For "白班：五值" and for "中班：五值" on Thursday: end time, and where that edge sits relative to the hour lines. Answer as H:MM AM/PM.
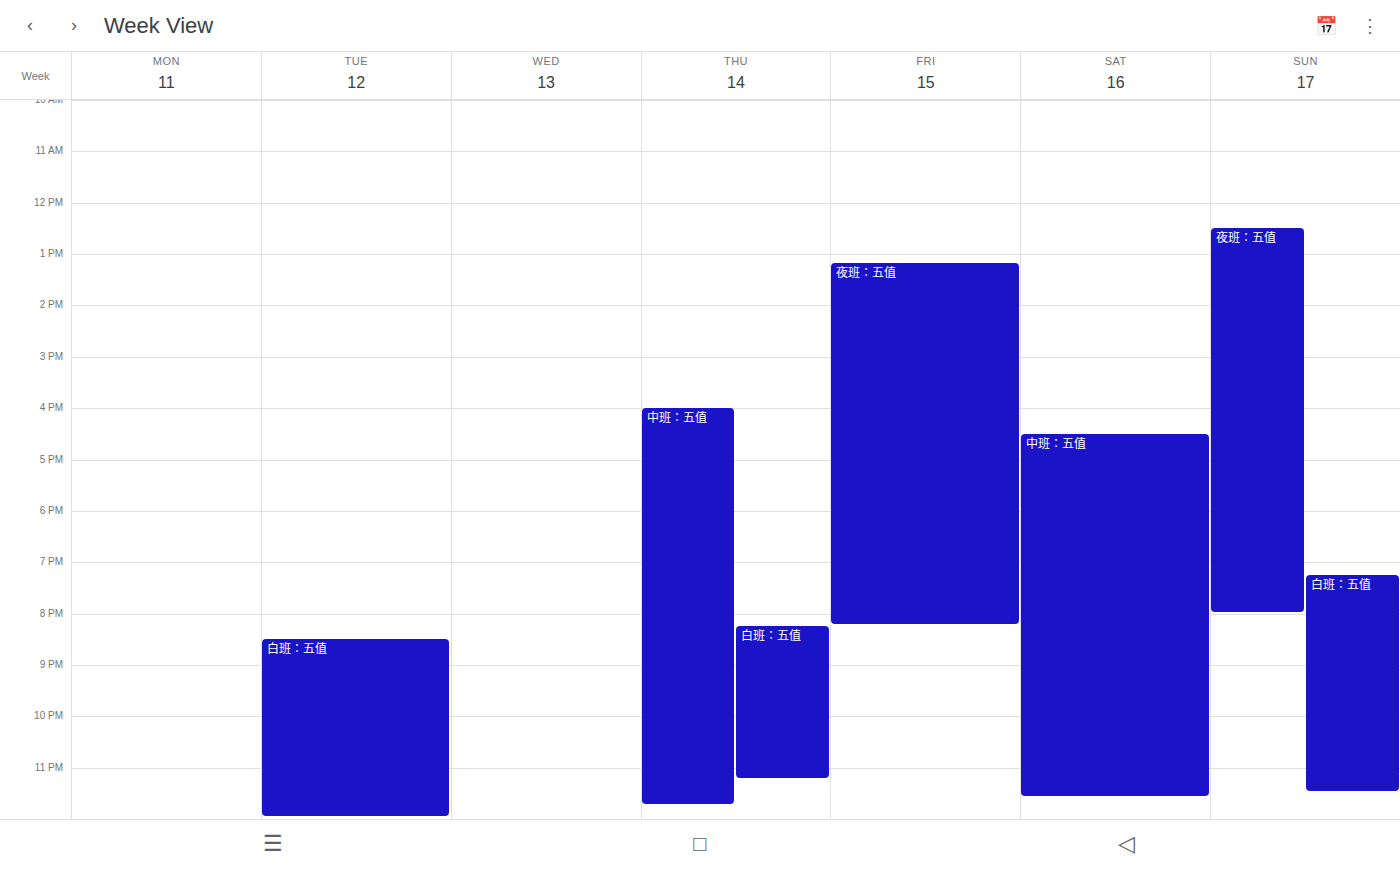
"白班：五值": 11:15 PM, neither: a quarter of the way from the 11 PM line to the 12 AM line. "中班：五值": 11:45 PM, neither: three quarters of the way from the 11 PM line to the 12 AM line.